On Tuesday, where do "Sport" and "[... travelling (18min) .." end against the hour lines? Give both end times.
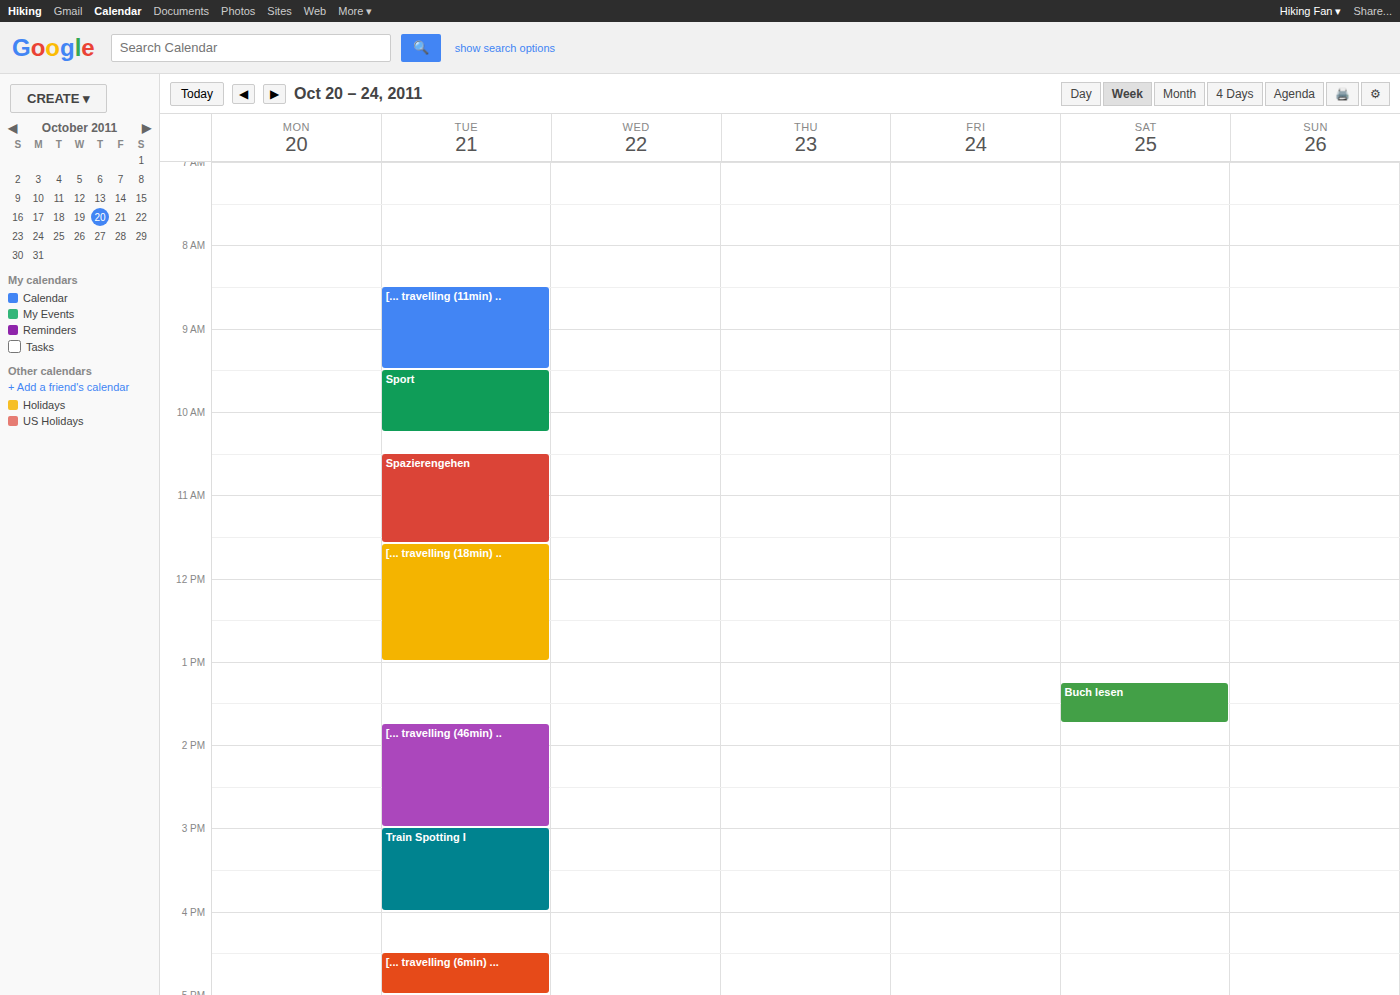
"Sport": 10:15 AM, neither: a quarter of the way from the 10 AM line to the 11 AM line. "[... travelling (18min) ..": 1:00 PM, exactly on the 1 PM line.